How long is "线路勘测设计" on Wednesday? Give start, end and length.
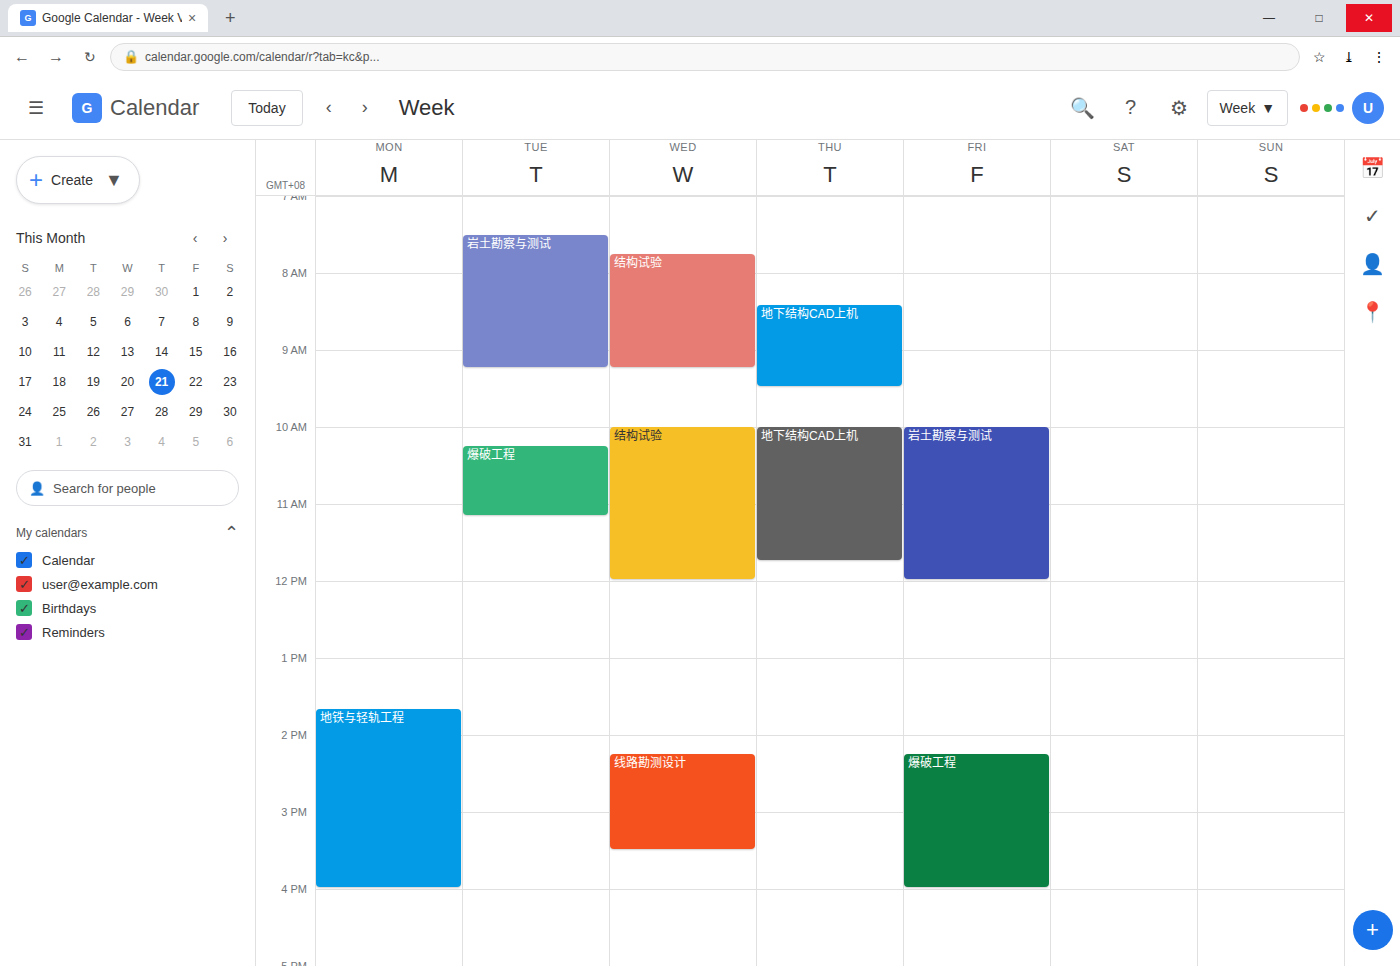
2:15 PM to 3:30 PM, 1 hour 15 minutes